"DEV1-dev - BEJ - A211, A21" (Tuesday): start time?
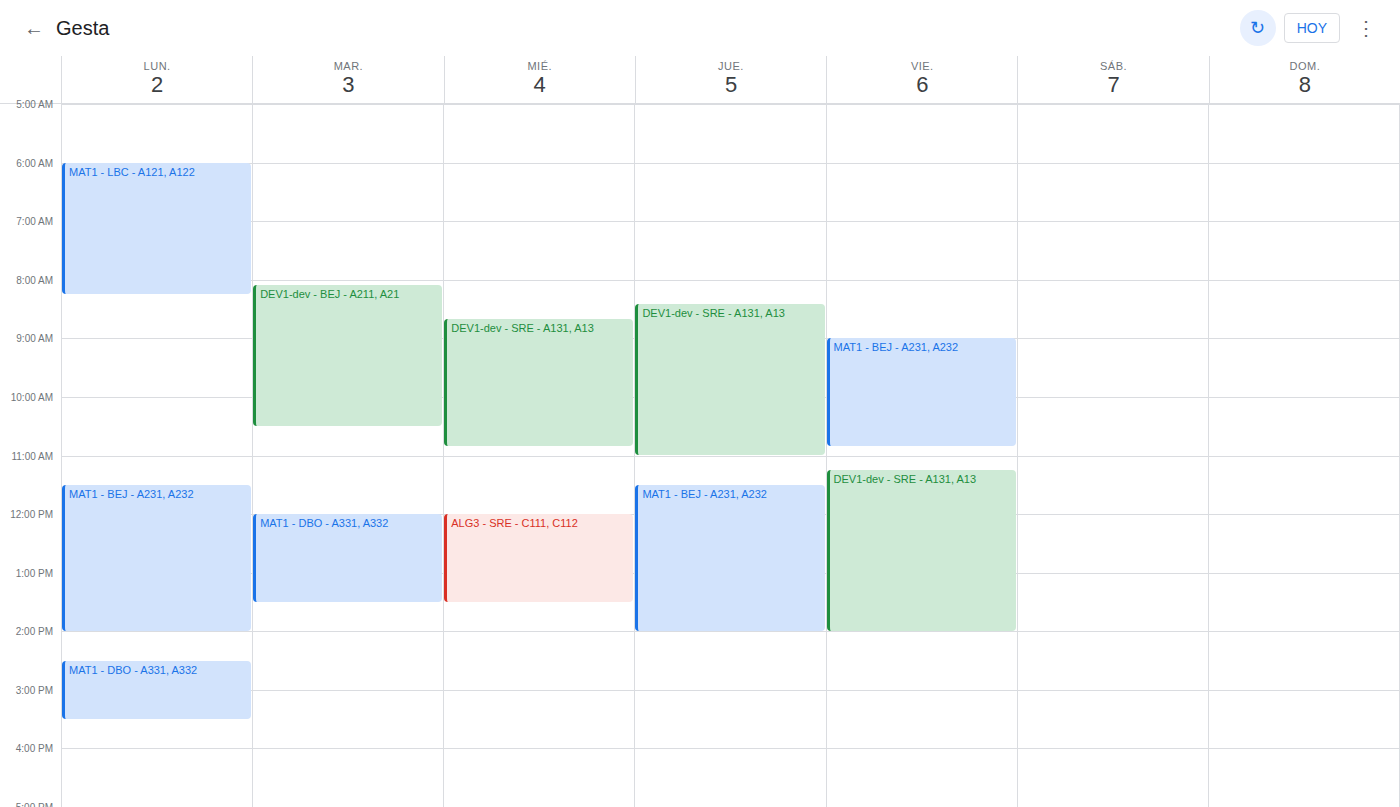
08:05